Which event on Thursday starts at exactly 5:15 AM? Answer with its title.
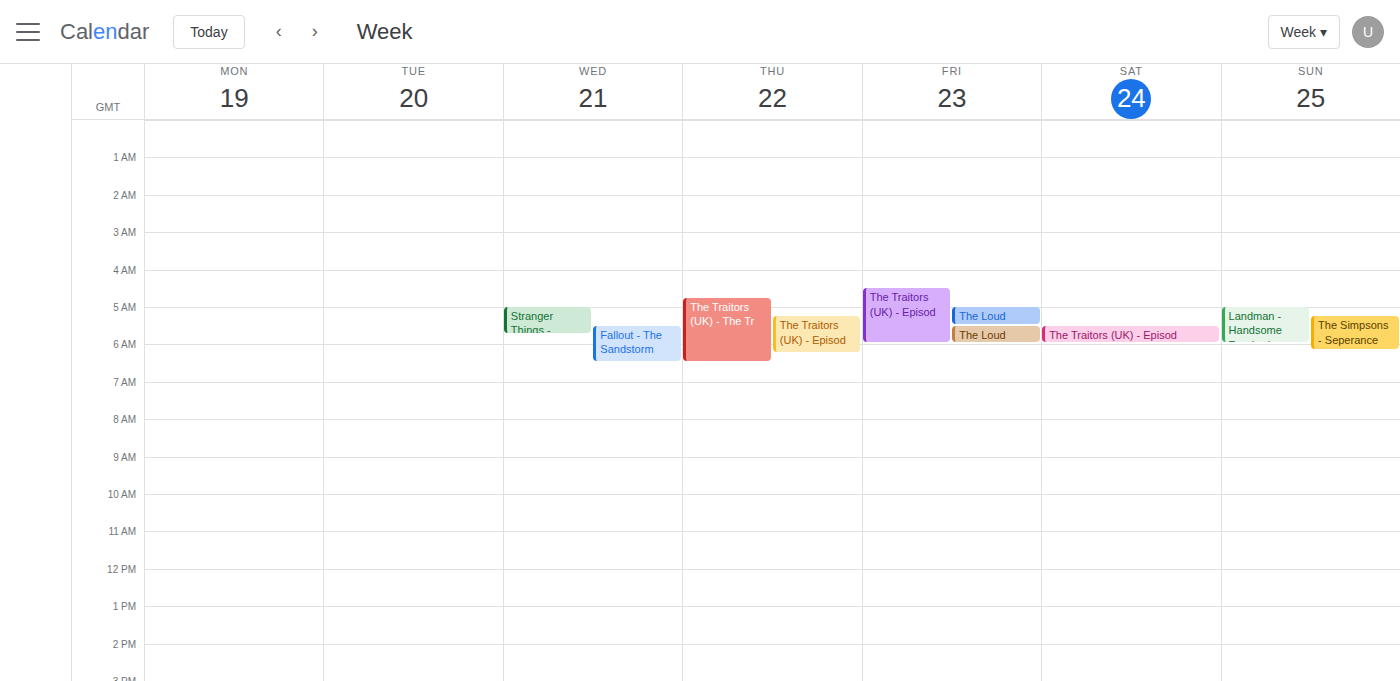
"The Traitors (UK) - Episod"